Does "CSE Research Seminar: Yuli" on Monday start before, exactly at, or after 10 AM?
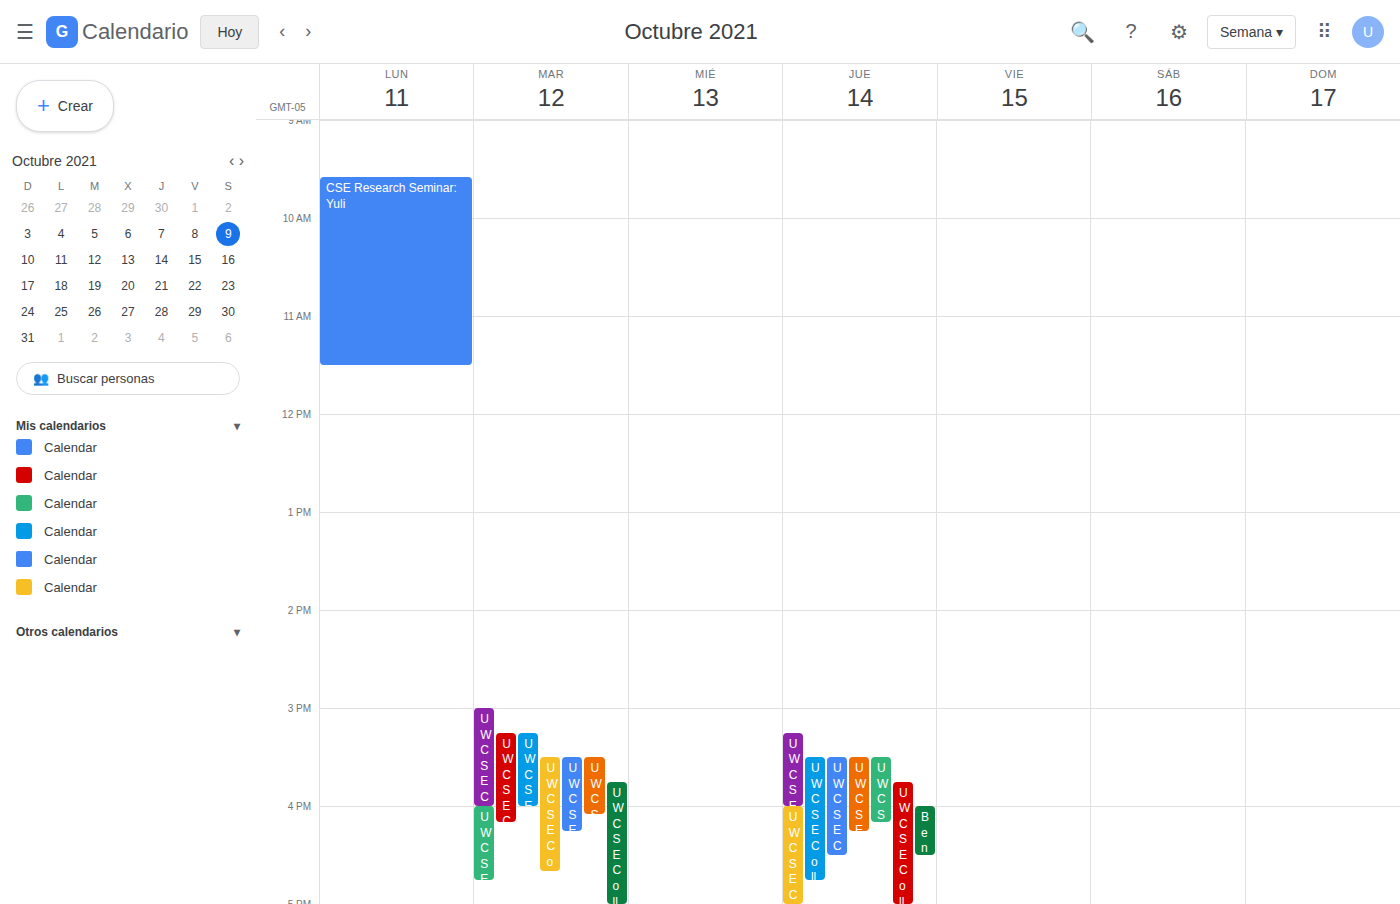
9:35 AM -- before 10 AM, 25 minutes above the 10 AM line.